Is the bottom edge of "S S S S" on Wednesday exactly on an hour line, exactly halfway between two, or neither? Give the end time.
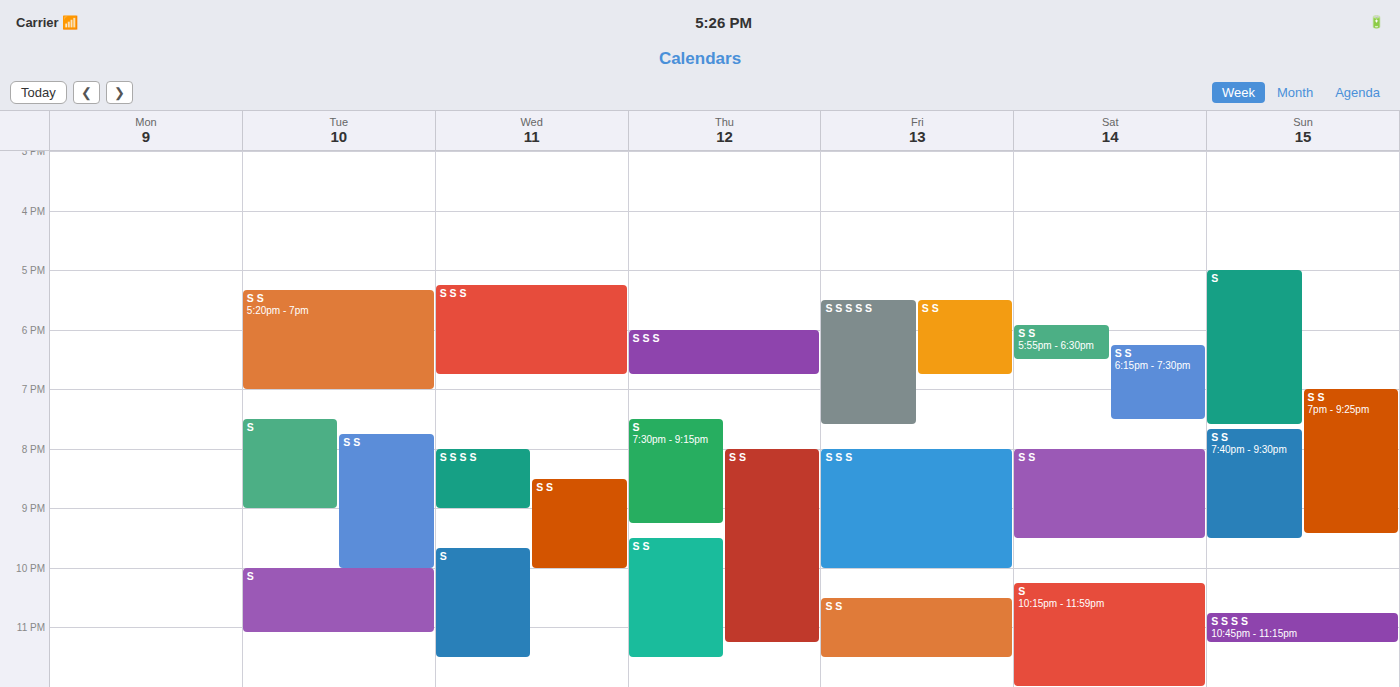
9:00 PM -- exactly on the 9 PM line.